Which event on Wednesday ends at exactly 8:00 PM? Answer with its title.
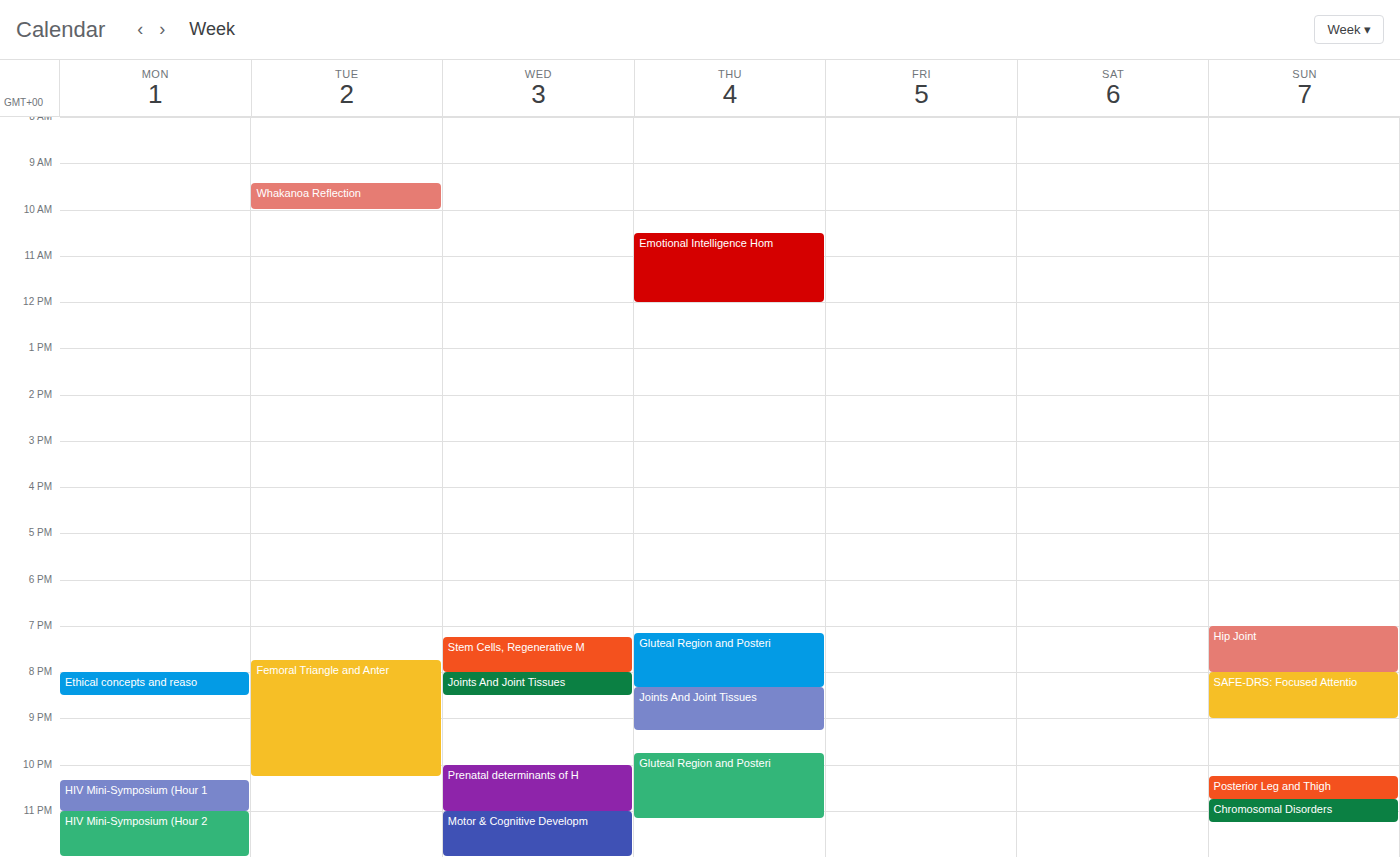
"Stem Cells, Regenerative M"